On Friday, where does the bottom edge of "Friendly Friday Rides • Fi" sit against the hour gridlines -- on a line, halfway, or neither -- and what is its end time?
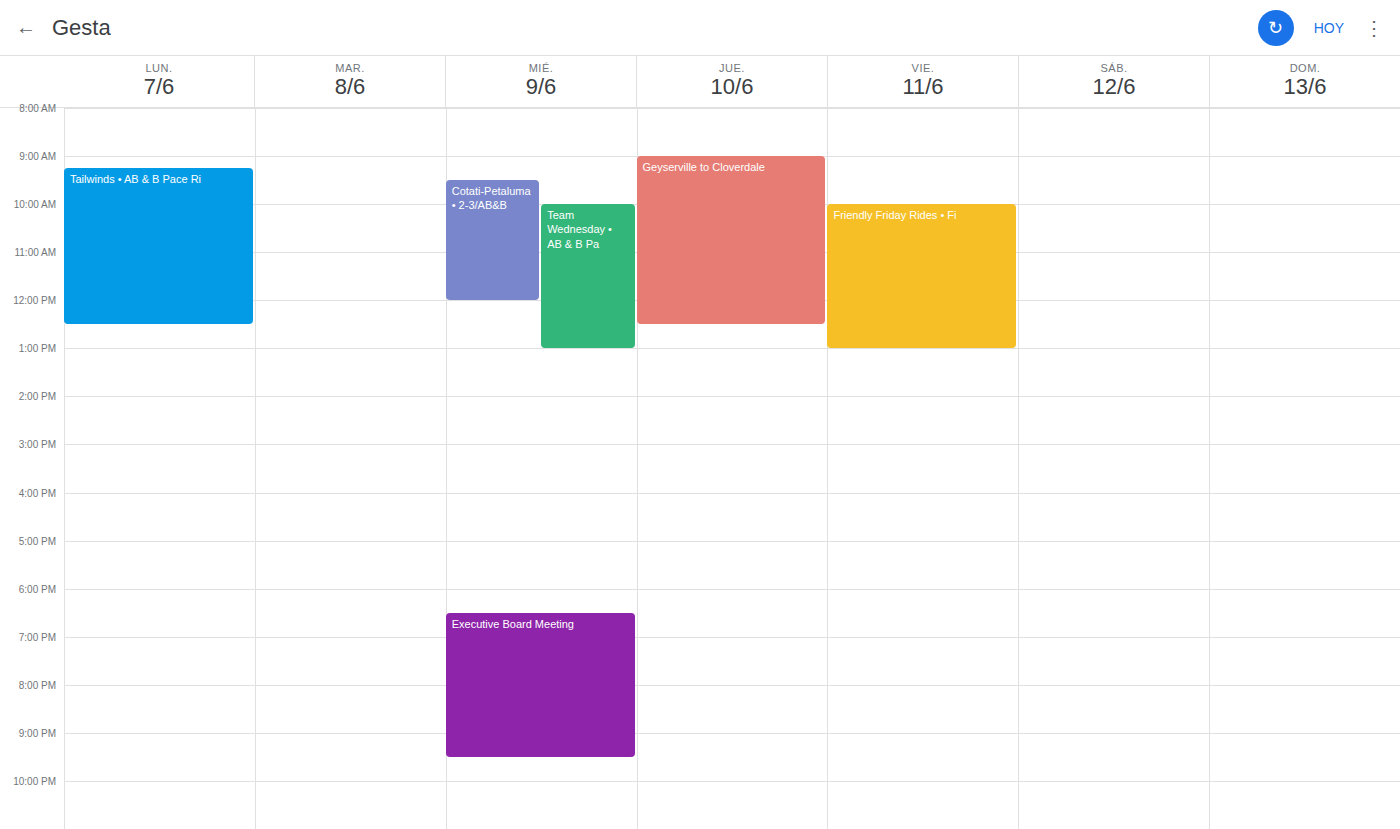
1:00 PM -- exactly on the 1 PM line.